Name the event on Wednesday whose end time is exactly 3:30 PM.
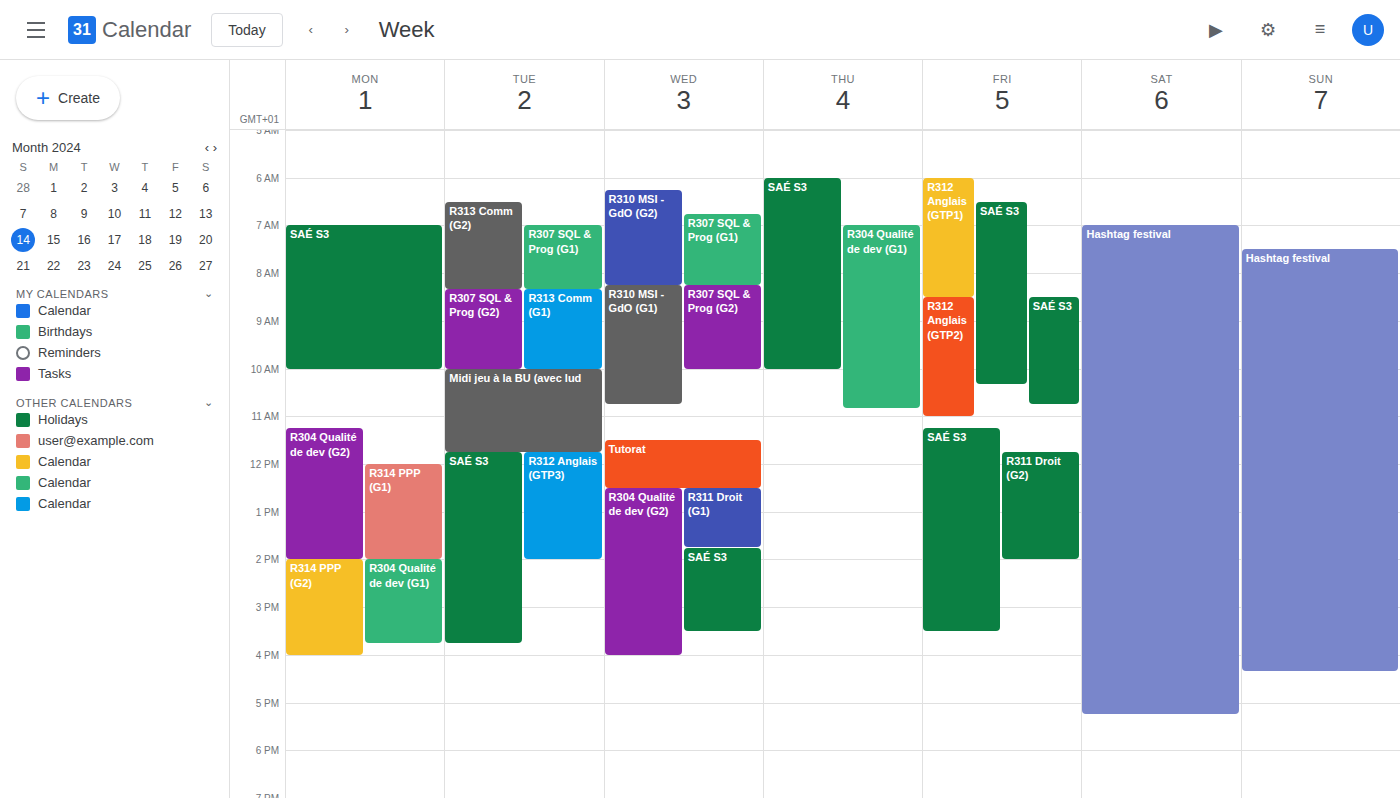
"SAÉ S3"